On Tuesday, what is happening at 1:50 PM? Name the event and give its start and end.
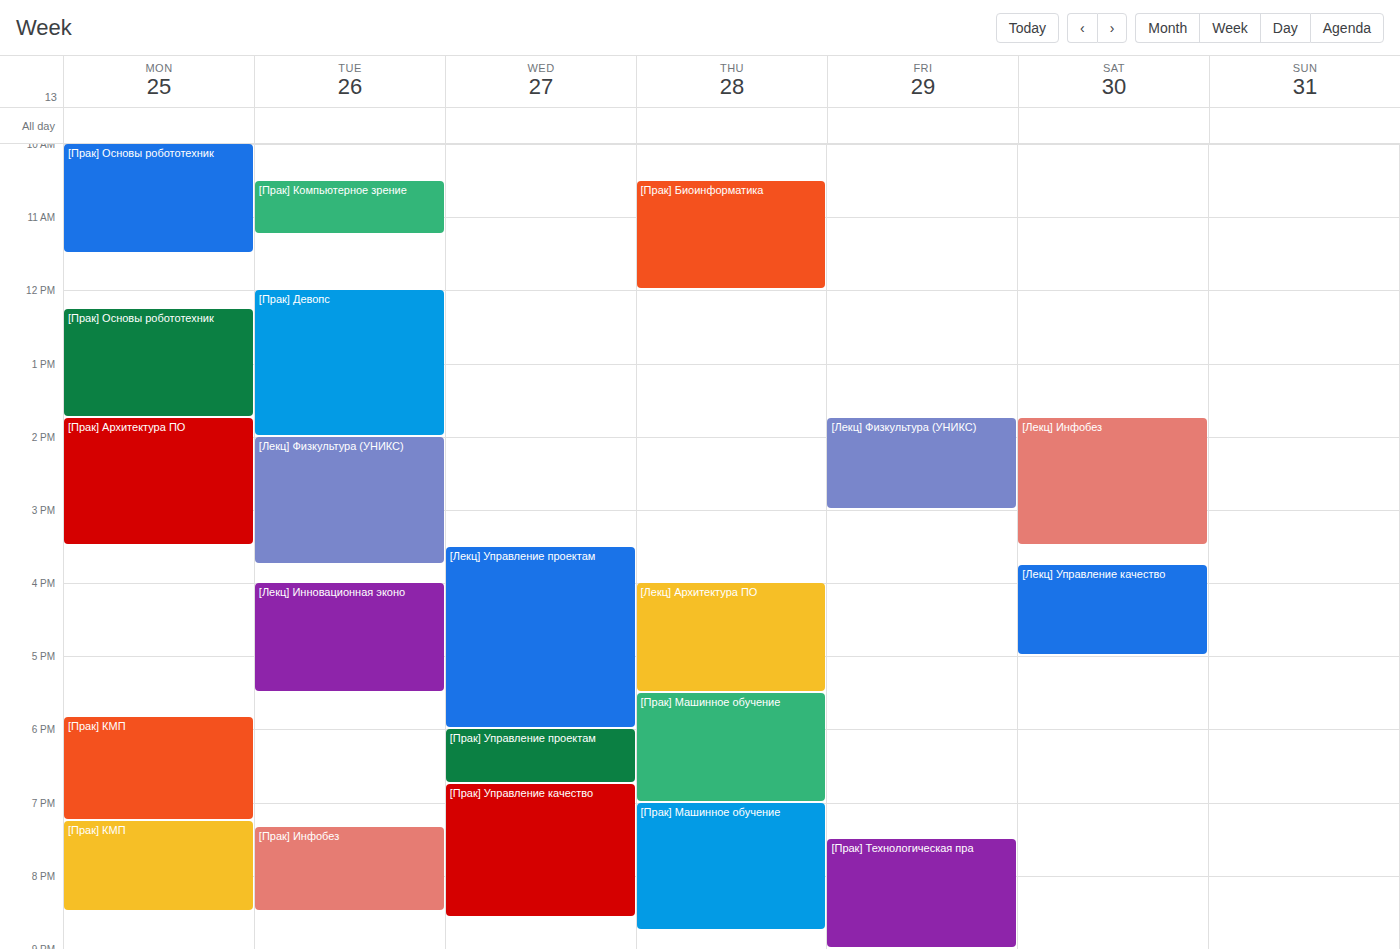
"[Прак] Девопс", 12:00 PM to 2:00 PM